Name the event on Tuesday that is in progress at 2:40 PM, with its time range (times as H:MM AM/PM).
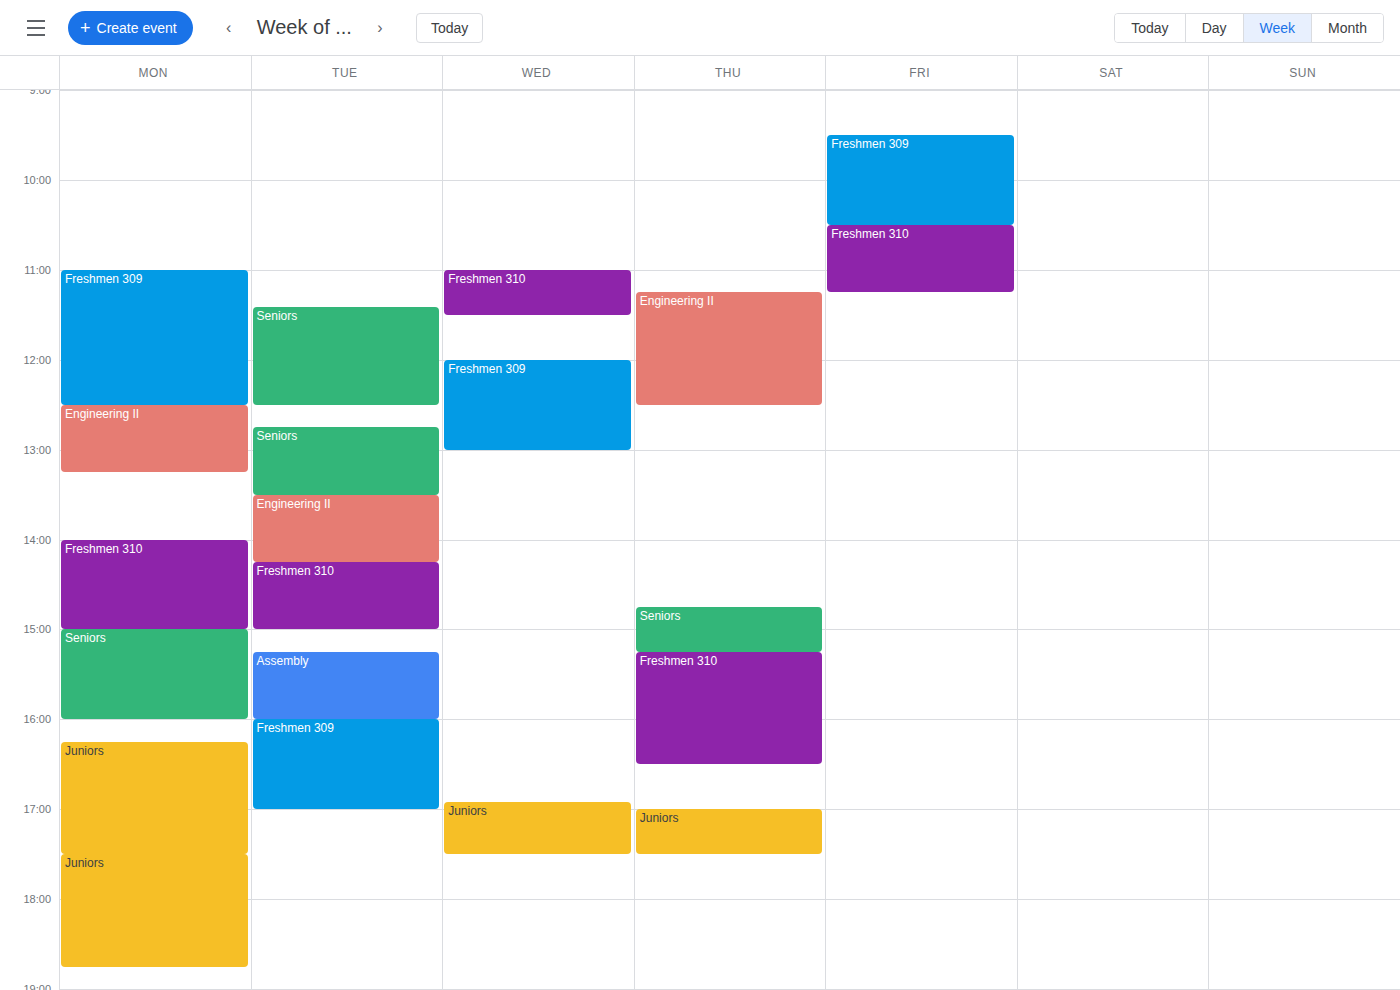
"Freshmen 310", 2:15 PM to 3:00 PM